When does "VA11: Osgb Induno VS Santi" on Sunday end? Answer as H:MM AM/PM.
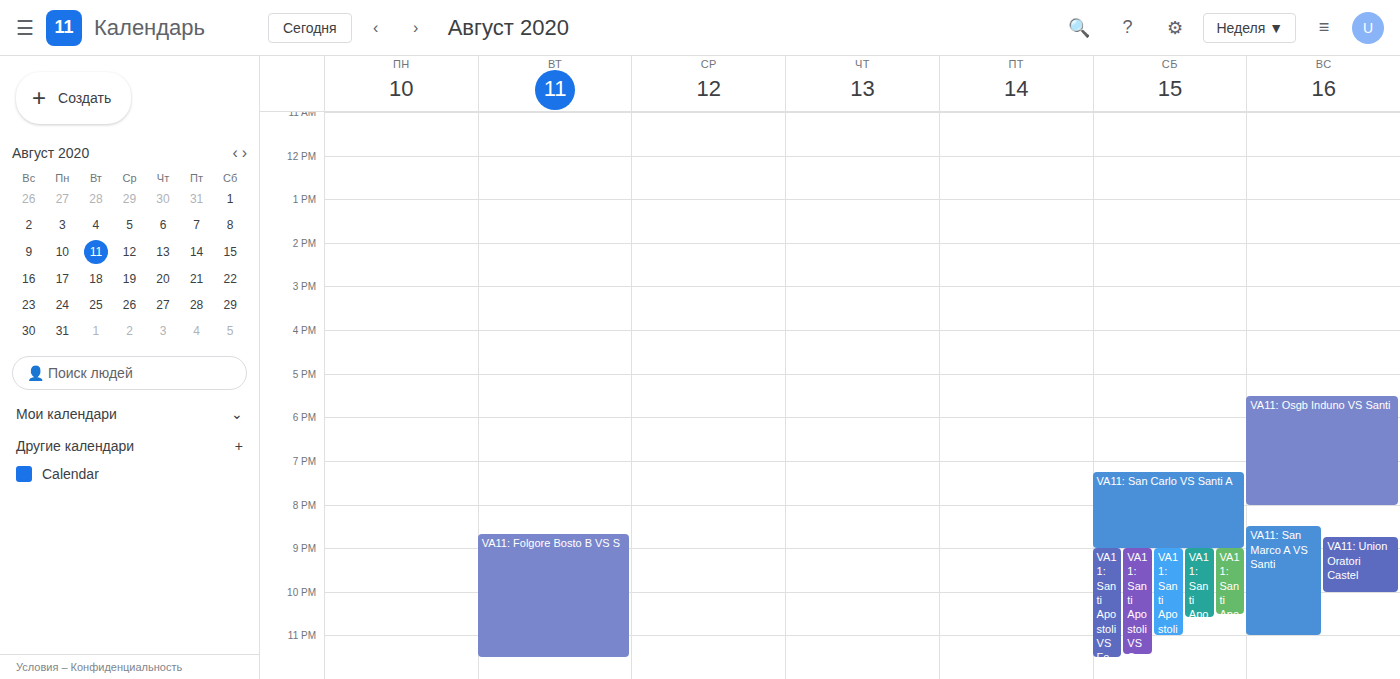
8:00 PM